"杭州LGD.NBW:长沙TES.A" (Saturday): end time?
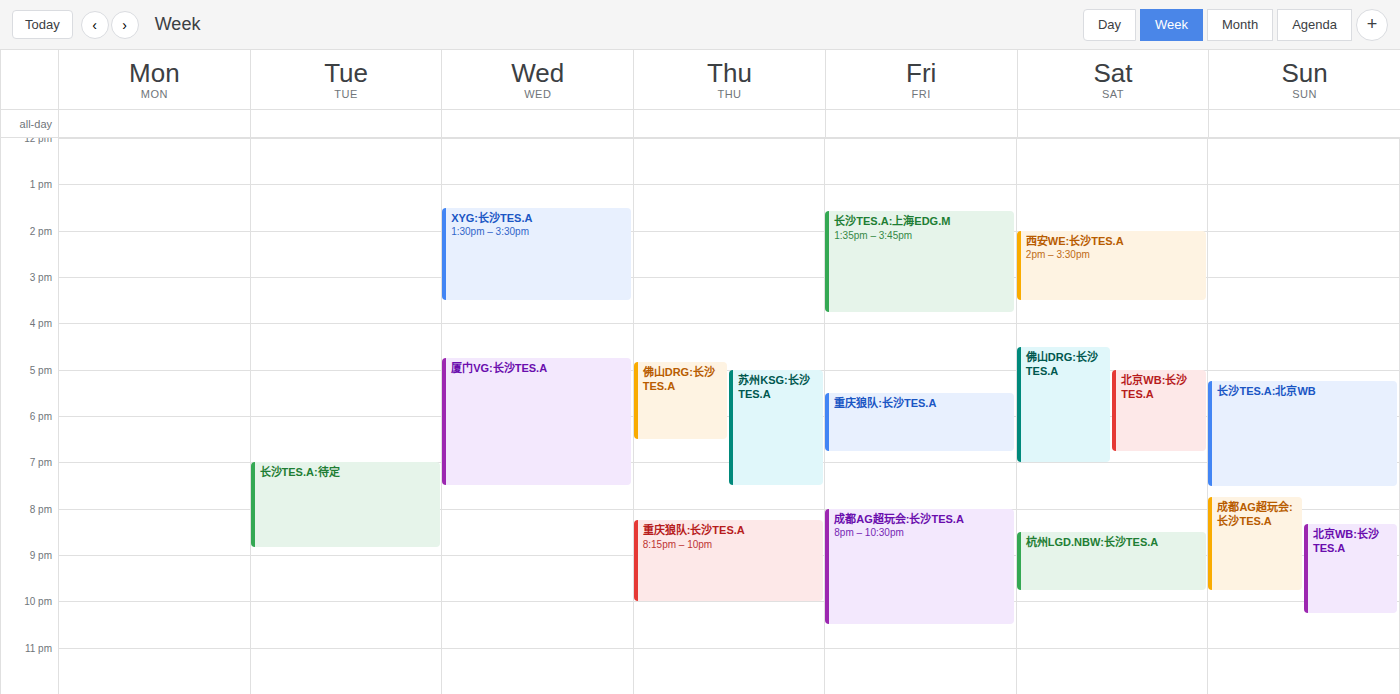
21:45